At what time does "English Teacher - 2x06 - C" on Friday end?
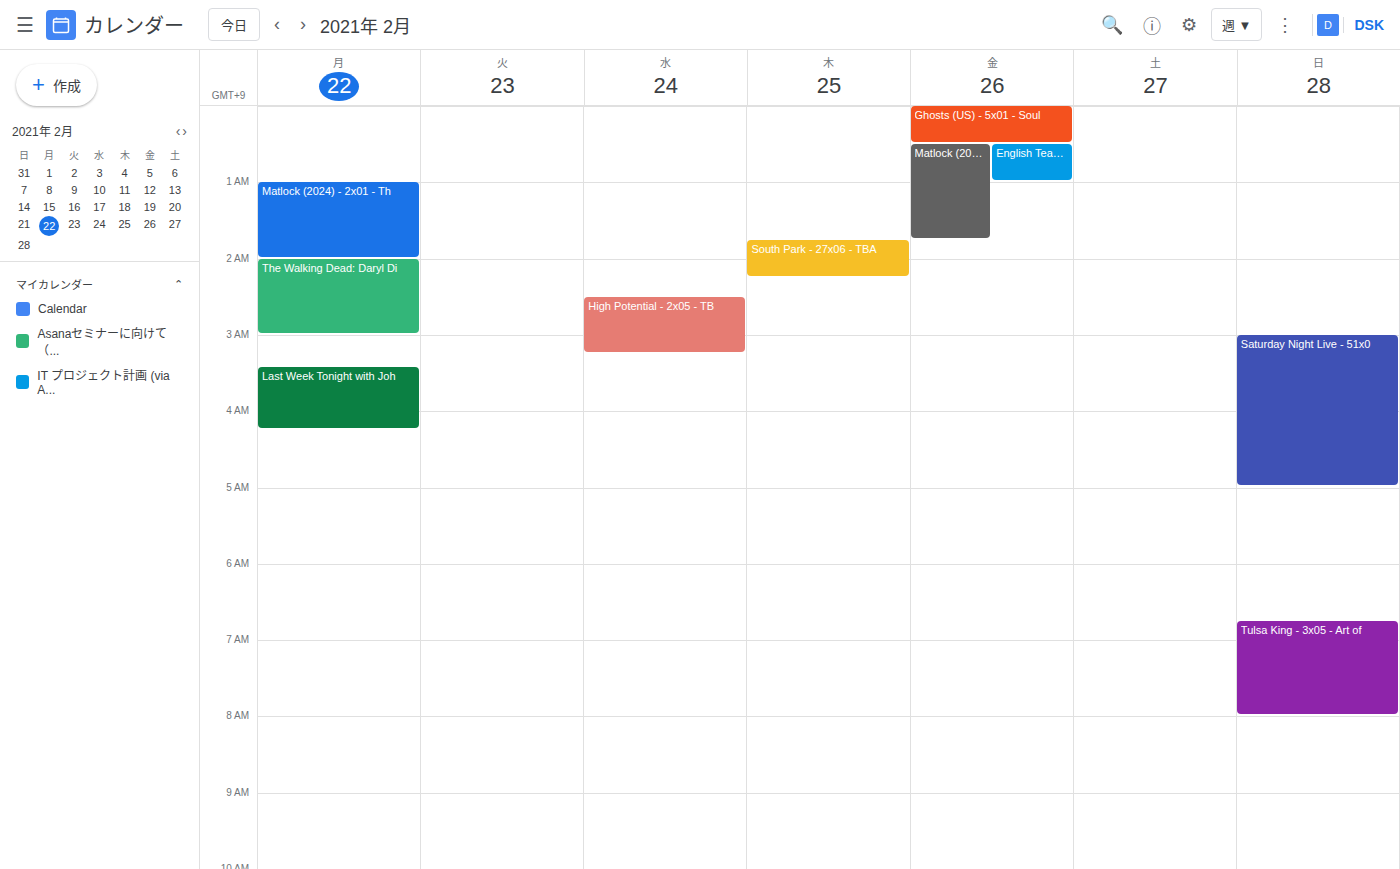
1:00 AM